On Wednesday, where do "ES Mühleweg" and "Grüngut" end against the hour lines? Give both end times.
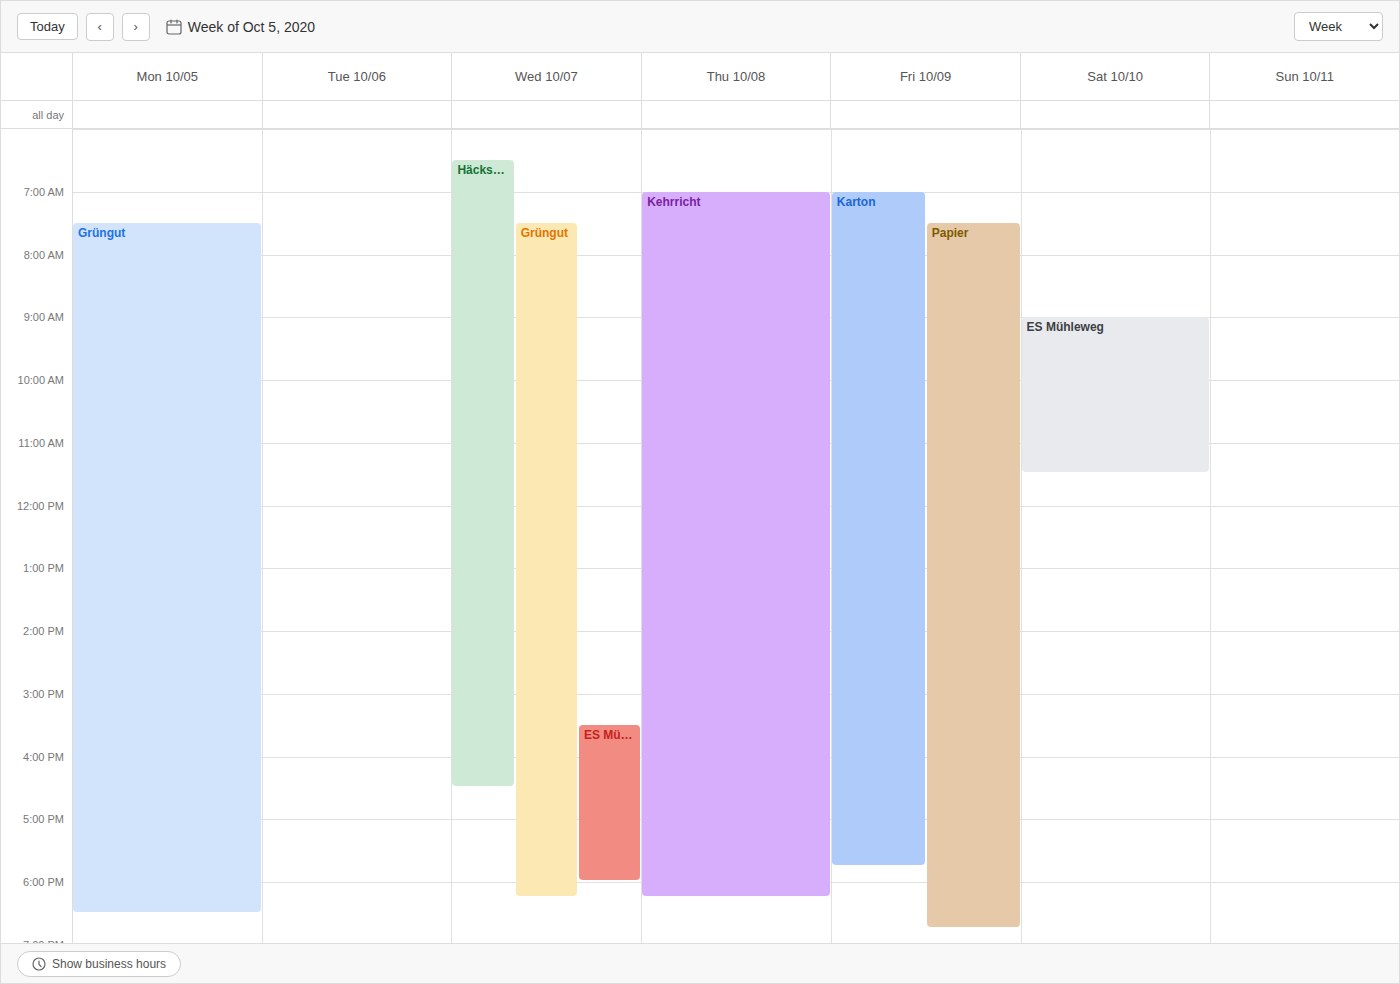
"ES Mühleweg": 6:00 PM, exactly on the 6 PM line. "Grüngut": 6:15 PM, neither: a quarter of the way from the 6 PM line to the 7 PM line.